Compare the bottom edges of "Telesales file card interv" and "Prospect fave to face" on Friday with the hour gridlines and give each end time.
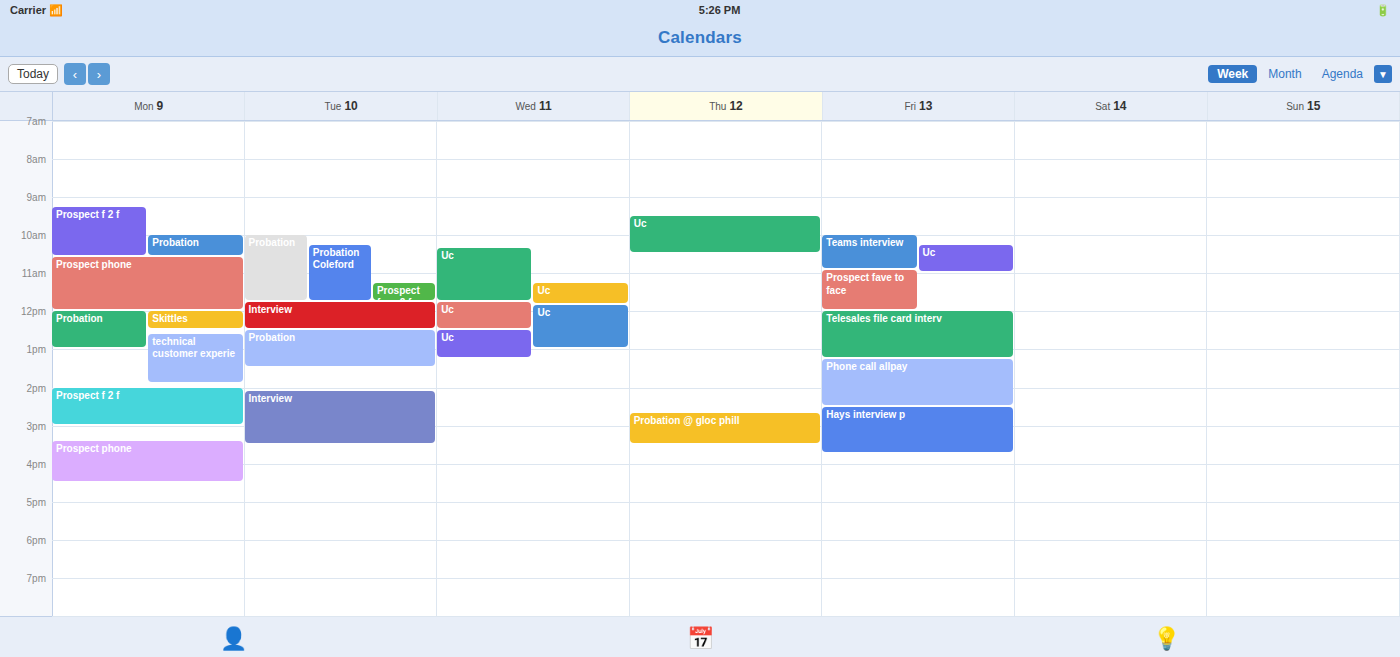
"Telesales file card interv": 1:15 PM, neither: a quarter of the way from the 1 PM line to the 2 PM line. "Prospect fave to face": 12:00 PM, exactly on the 12 PM line.